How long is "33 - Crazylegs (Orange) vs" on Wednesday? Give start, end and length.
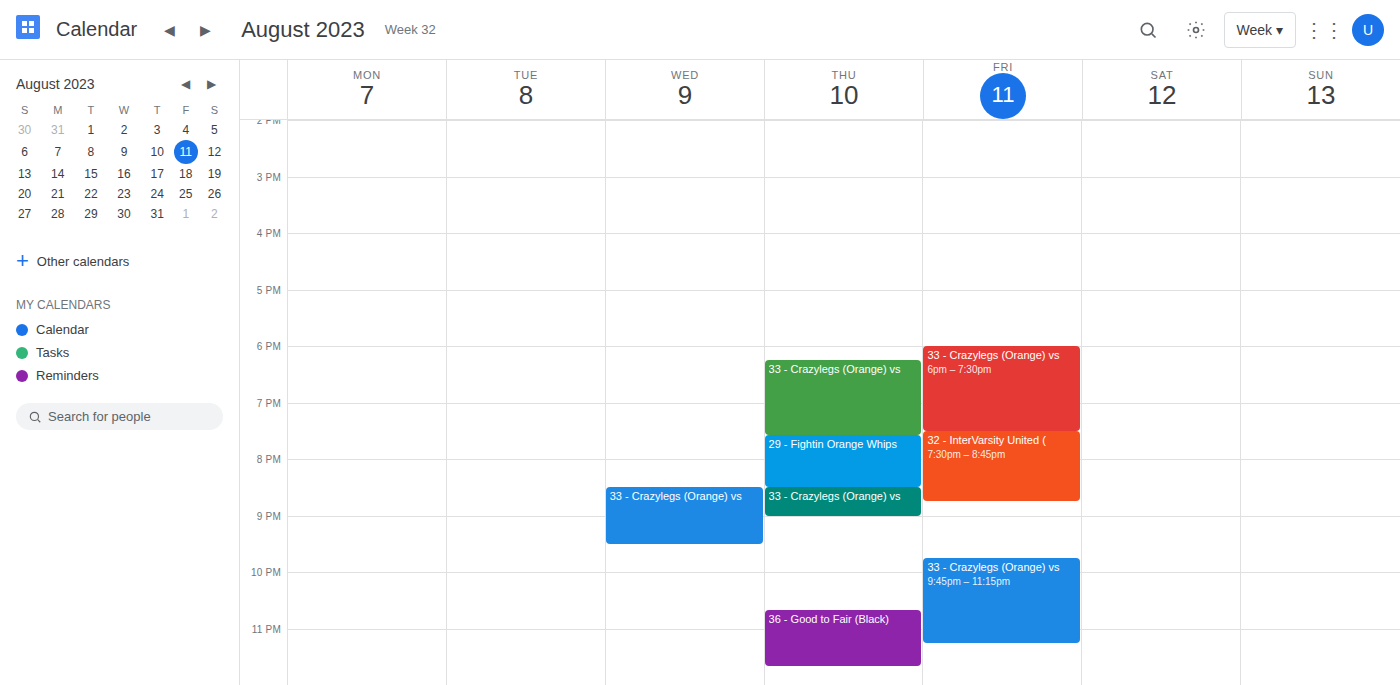
8:30 PM to 9:30 PM, 1 hour